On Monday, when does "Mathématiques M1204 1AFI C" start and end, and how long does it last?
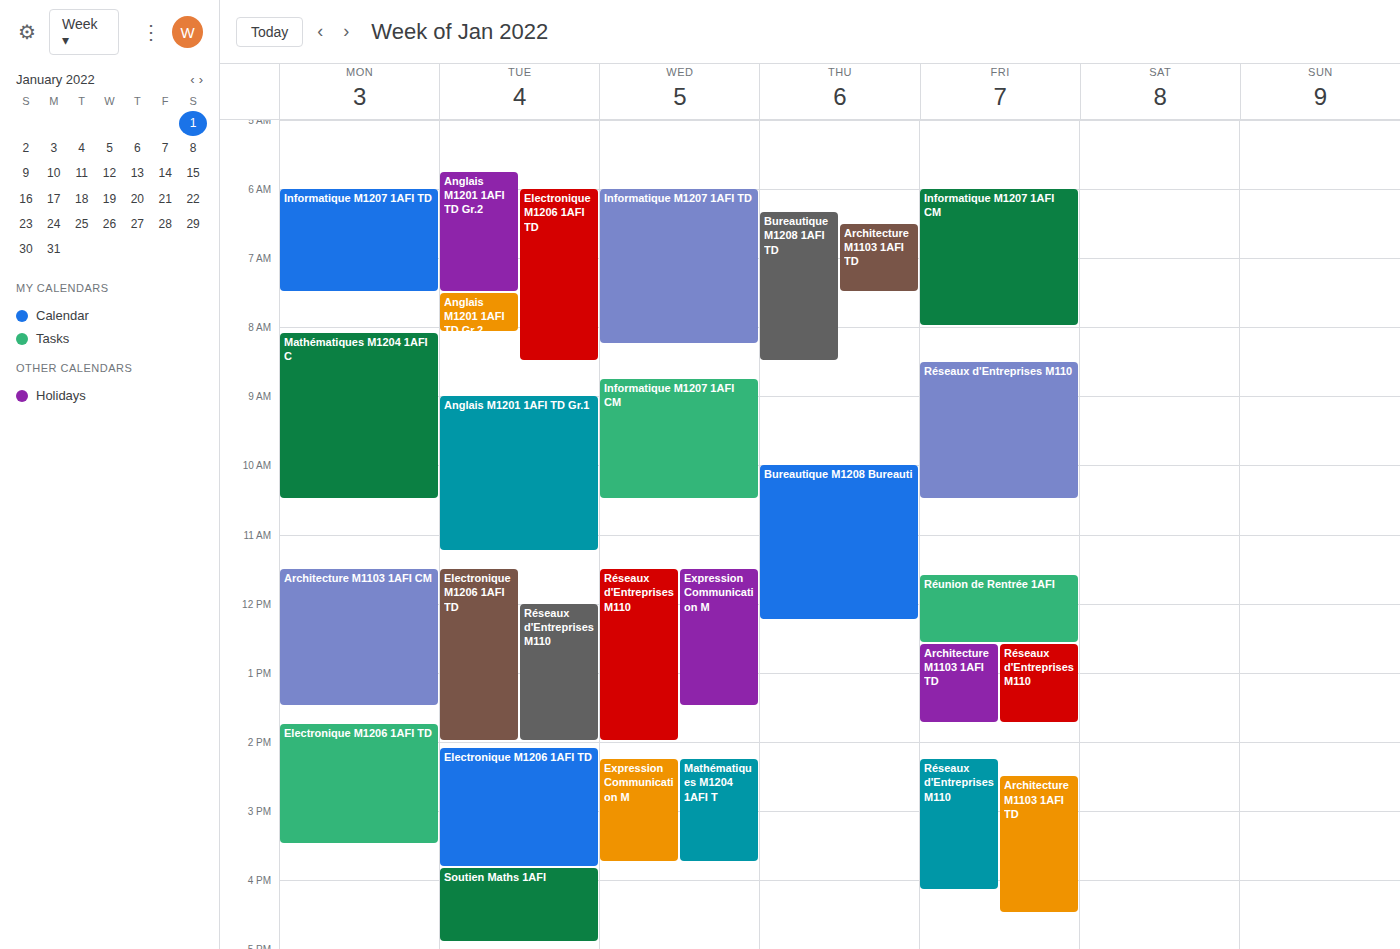
8:05 AM to 10:30 AM, 2 hours 25 minutes